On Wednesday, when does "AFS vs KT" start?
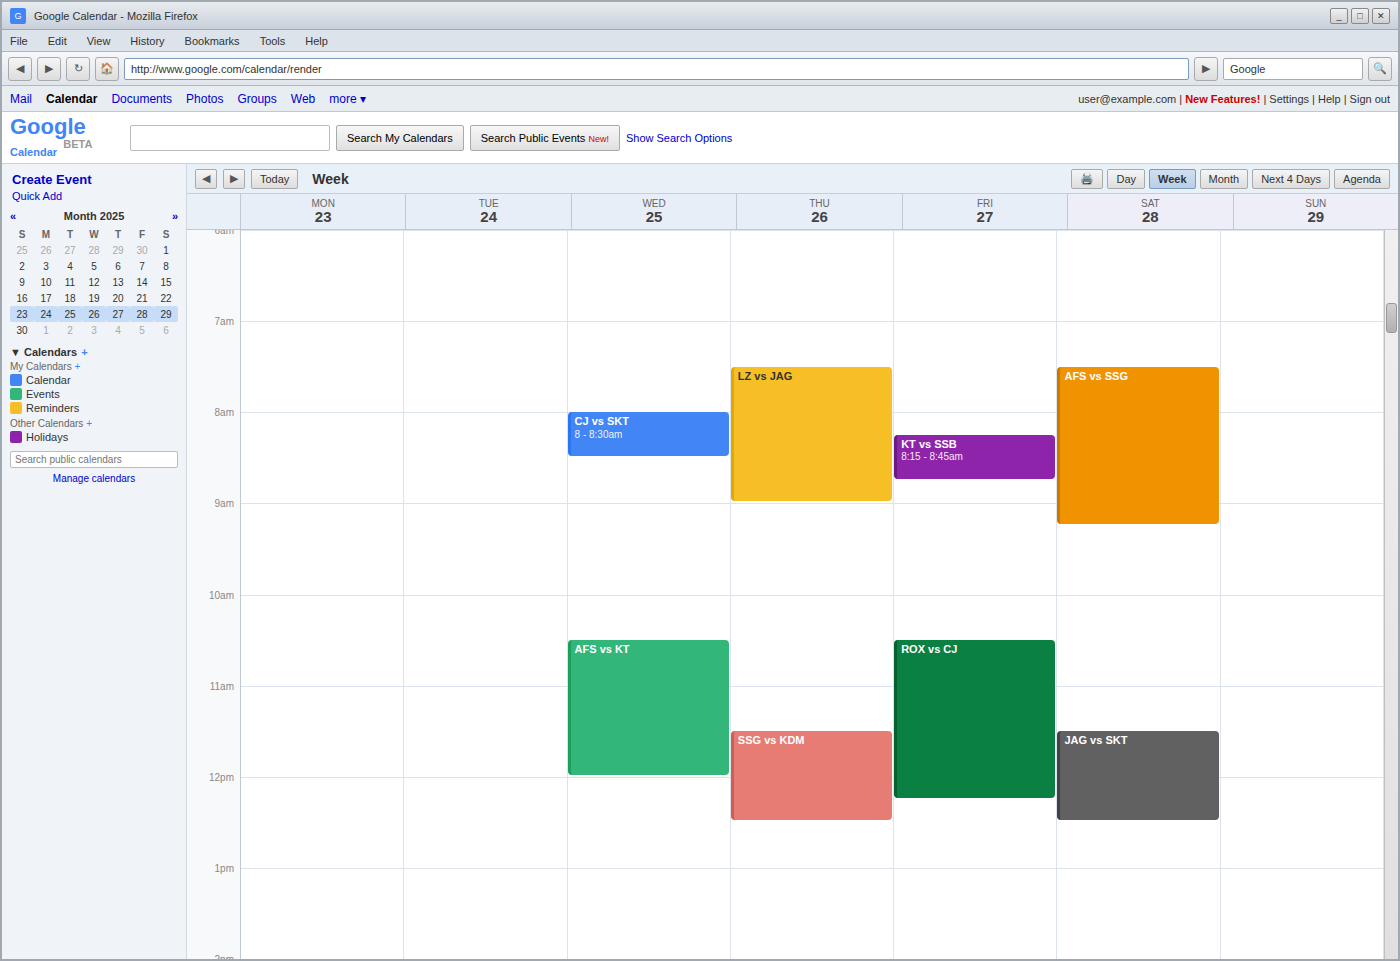
10:30 AM